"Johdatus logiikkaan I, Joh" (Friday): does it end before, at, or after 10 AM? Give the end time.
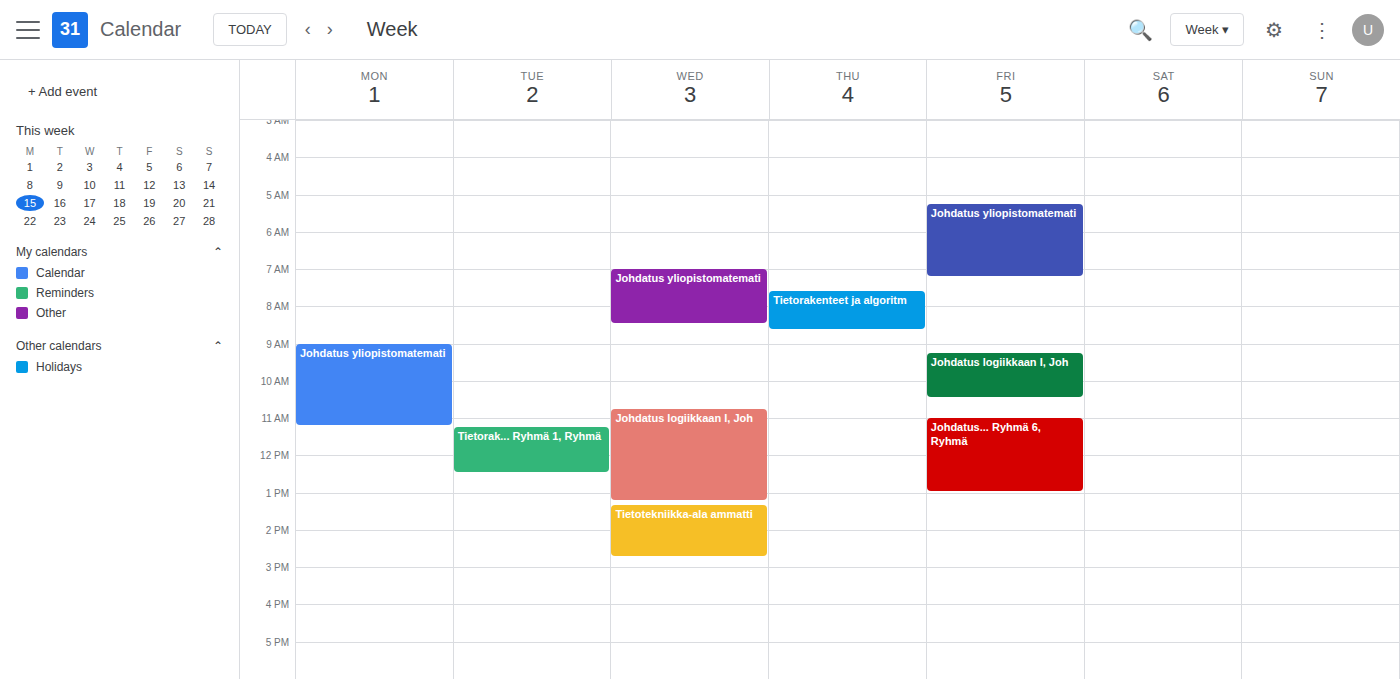
10:30 AM -- after 10 AM, 30 minutes below the 10 AM line.